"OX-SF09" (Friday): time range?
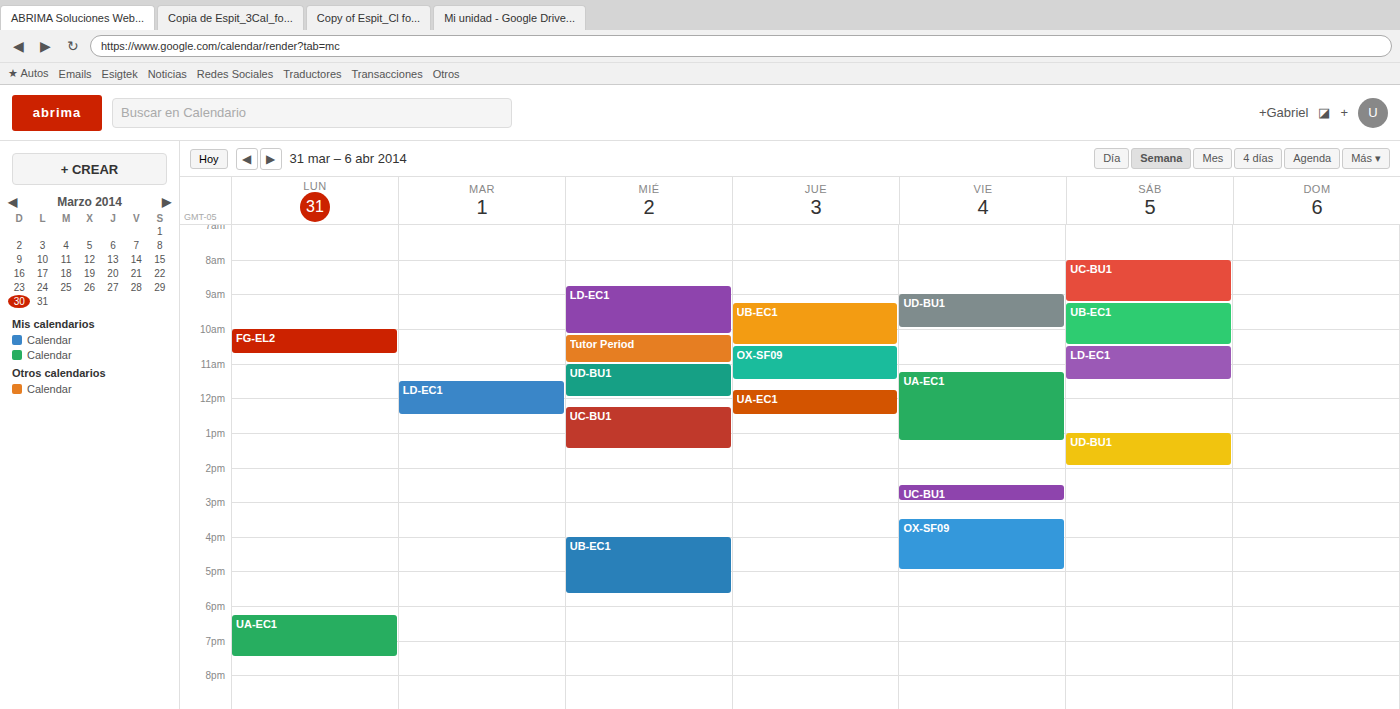
3:30 PM to 5:00 PM